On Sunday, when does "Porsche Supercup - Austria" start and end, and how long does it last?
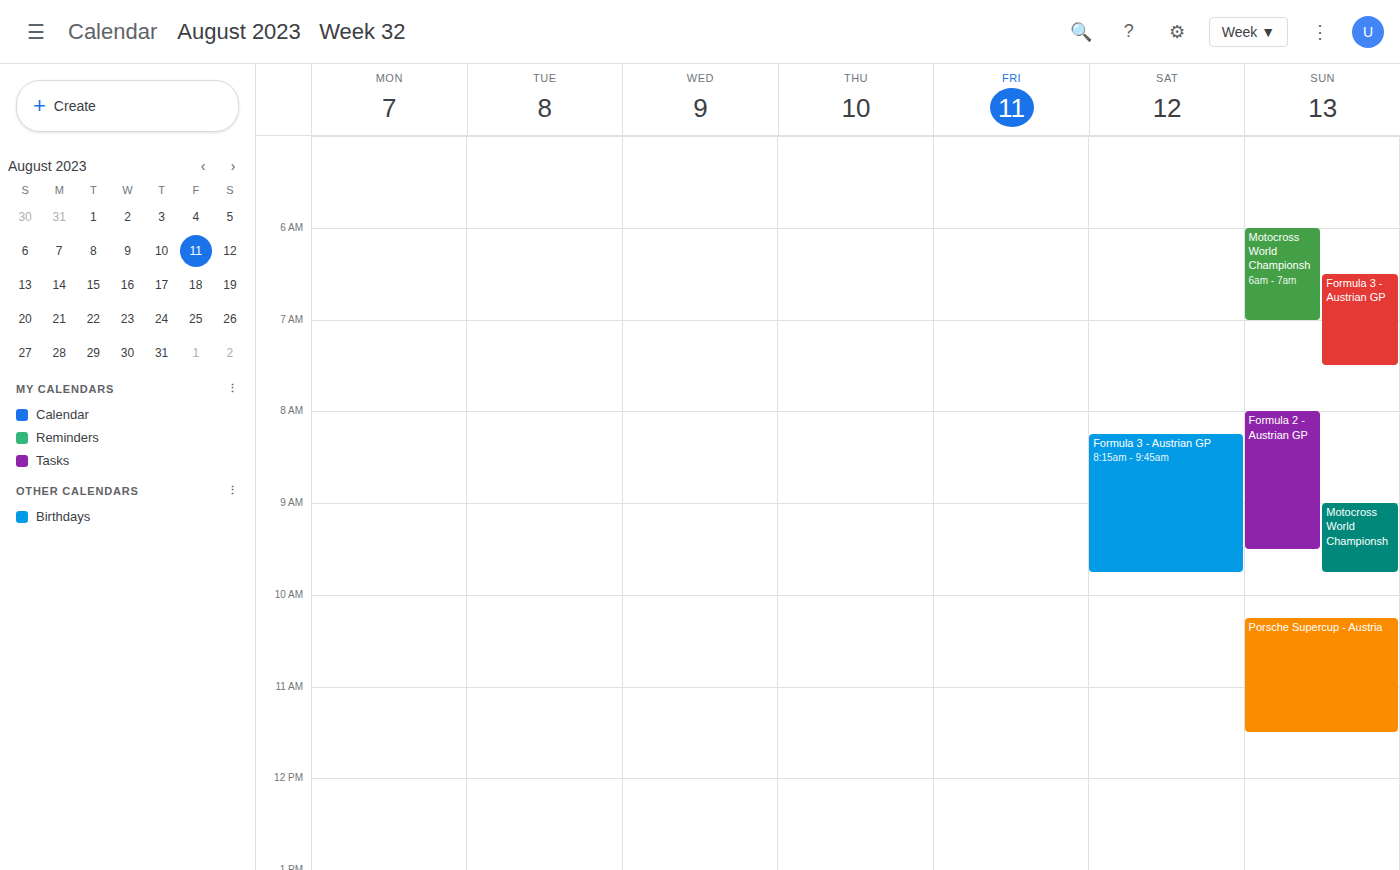
10:15 AM to 11:30 AM, 1 hour 15 minutes